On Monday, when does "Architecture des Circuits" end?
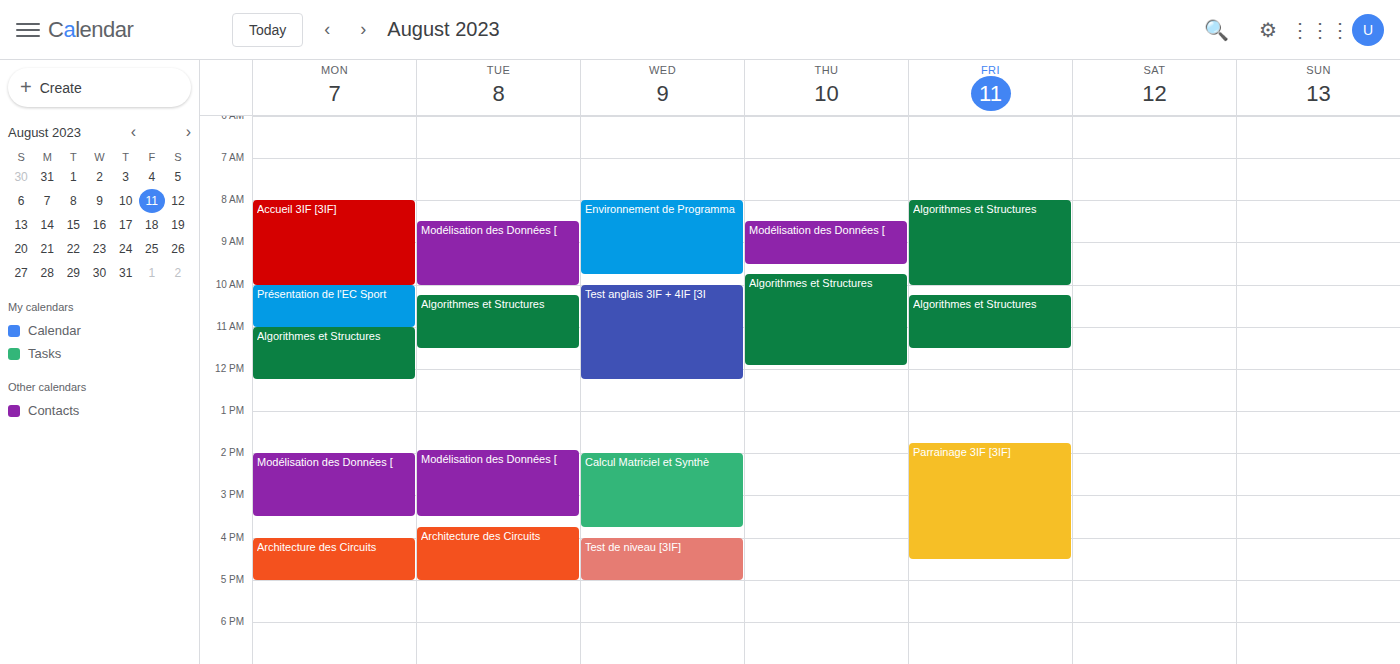
5:00 PM